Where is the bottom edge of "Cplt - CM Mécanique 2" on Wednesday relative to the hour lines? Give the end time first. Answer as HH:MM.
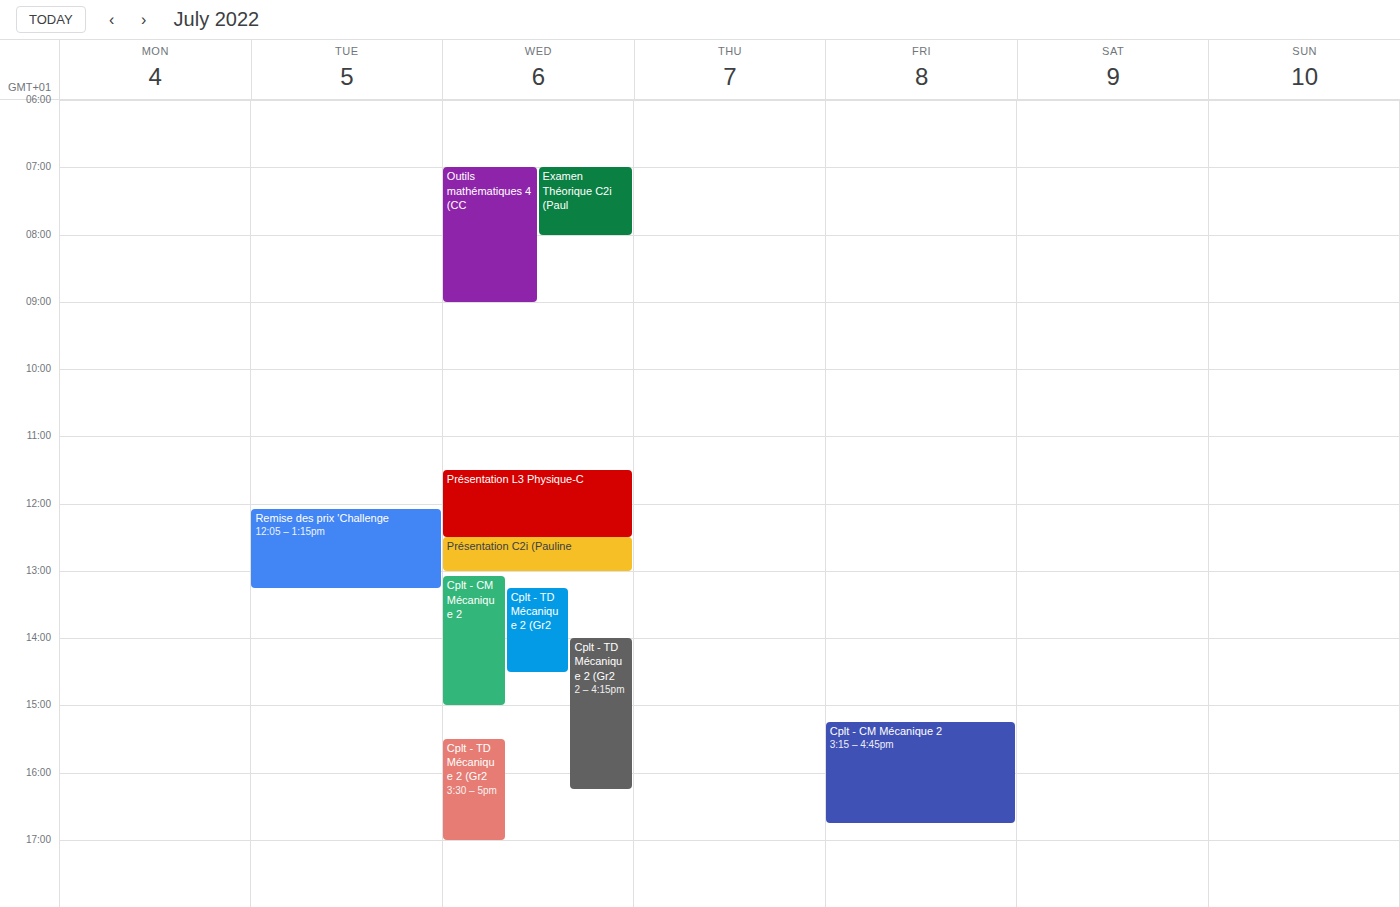
15:00 -- exactly on the 15:00 line.